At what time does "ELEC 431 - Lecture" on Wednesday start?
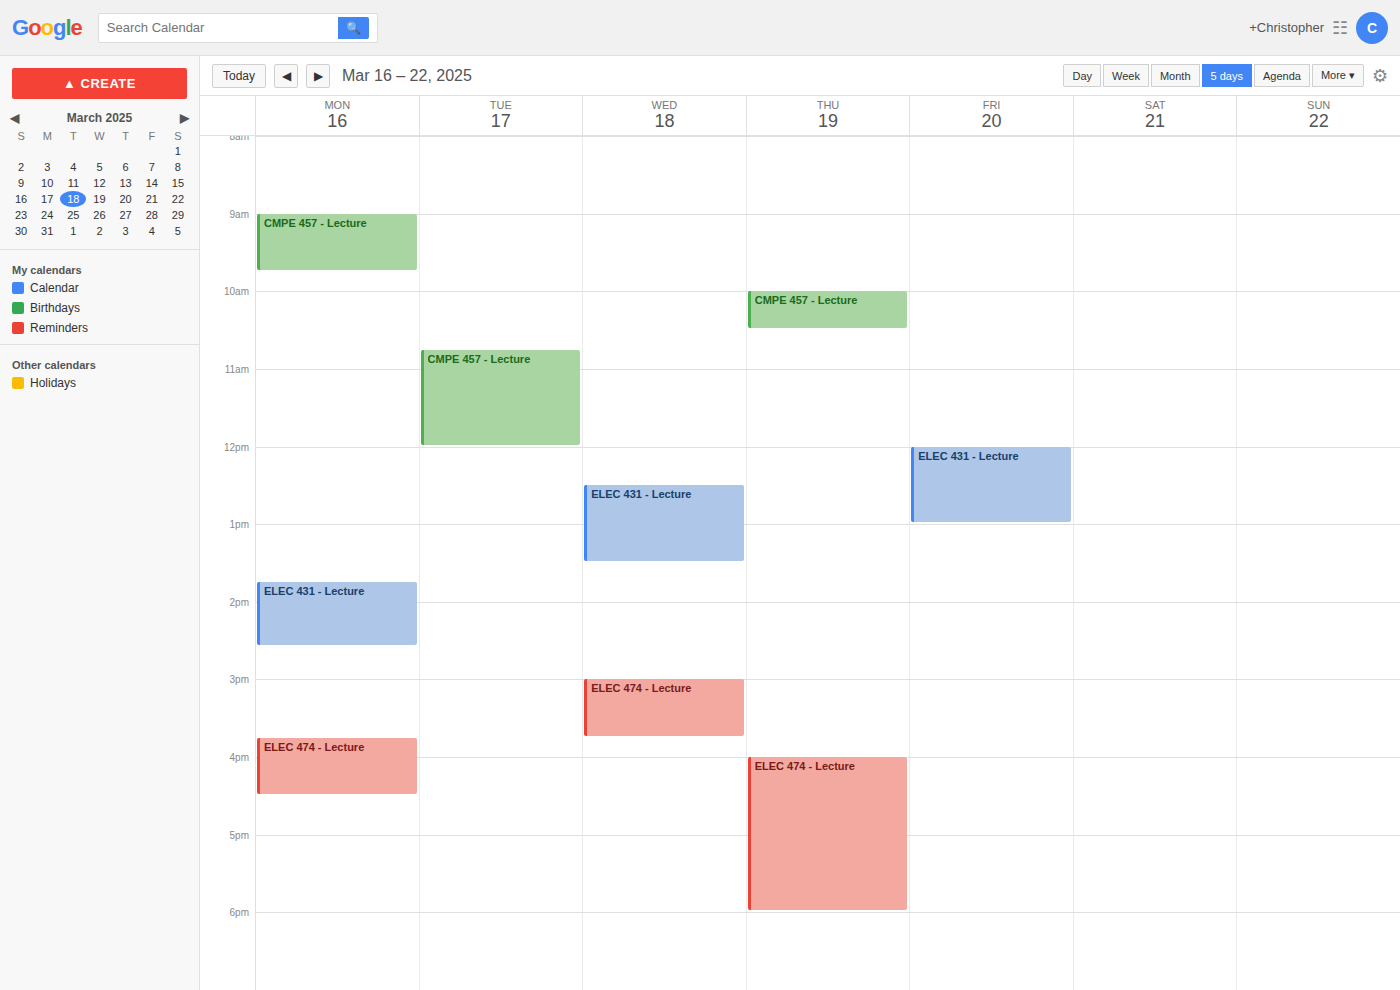
12:30